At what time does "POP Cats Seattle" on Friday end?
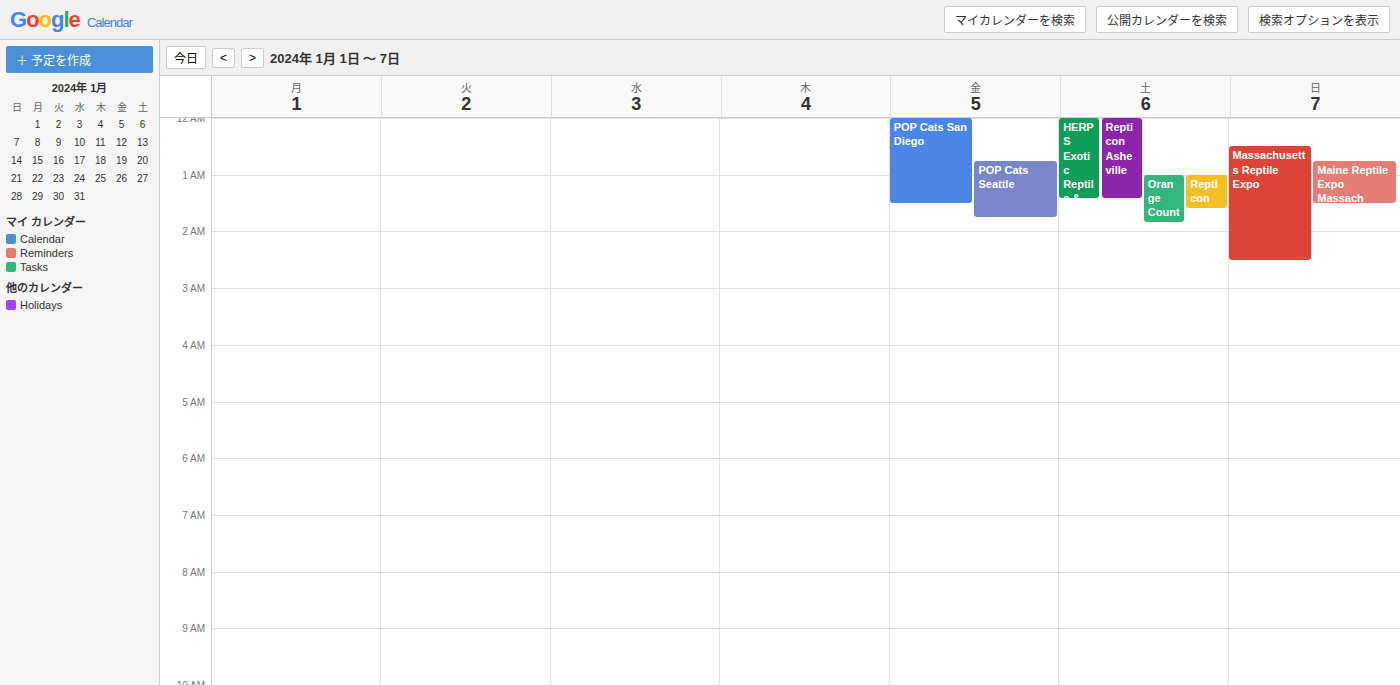
1:45 AM